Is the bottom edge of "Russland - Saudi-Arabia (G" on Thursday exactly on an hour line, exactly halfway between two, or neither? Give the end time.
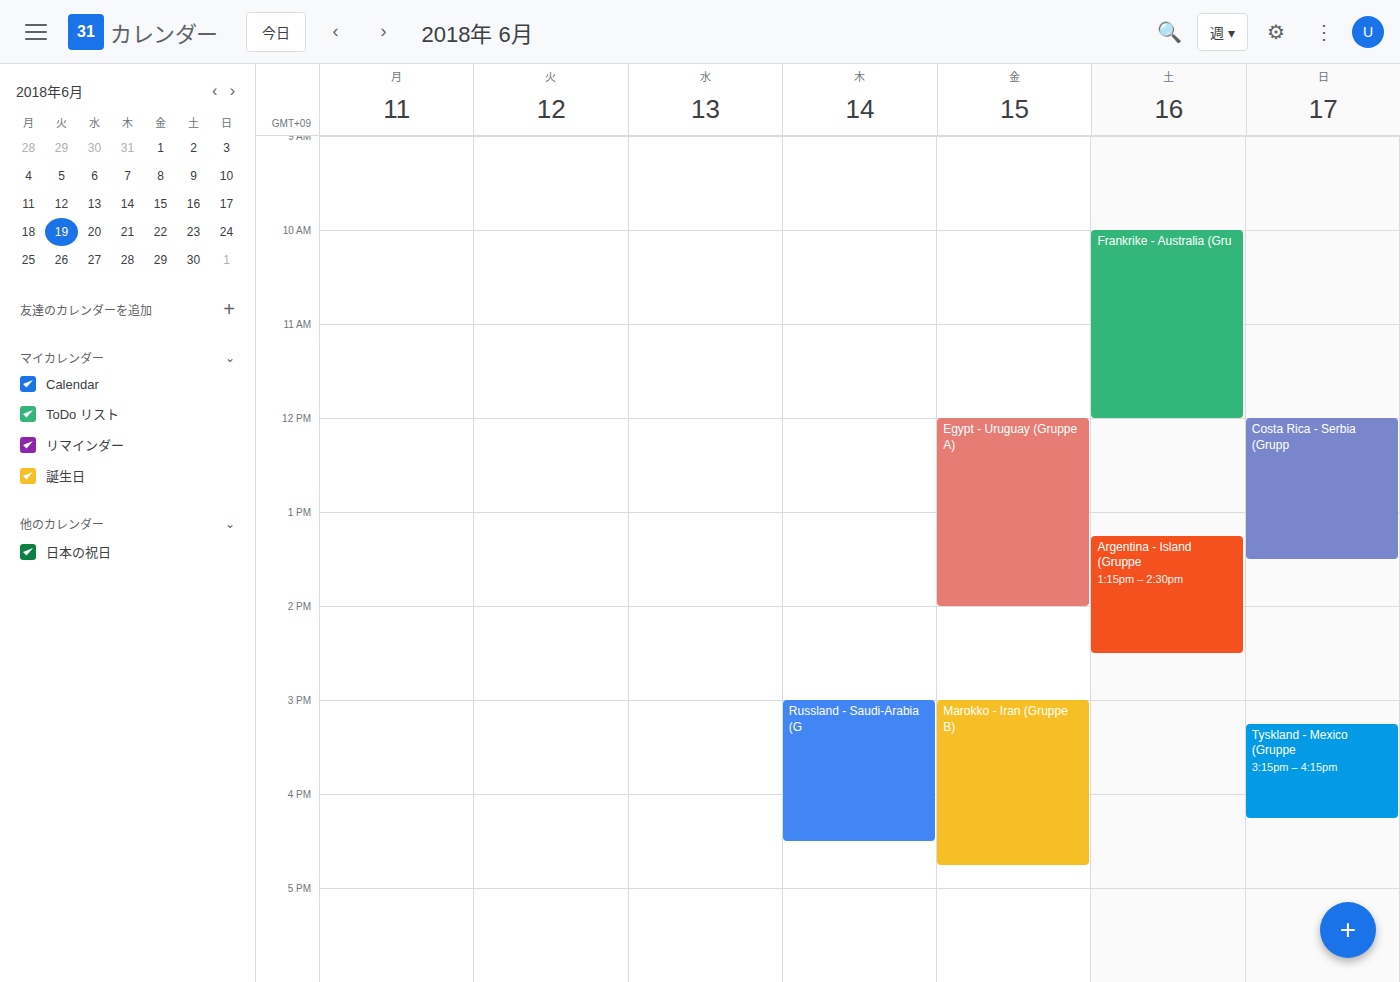
4:30 PM -- halfway between the 4 PM and 5 PM lines.